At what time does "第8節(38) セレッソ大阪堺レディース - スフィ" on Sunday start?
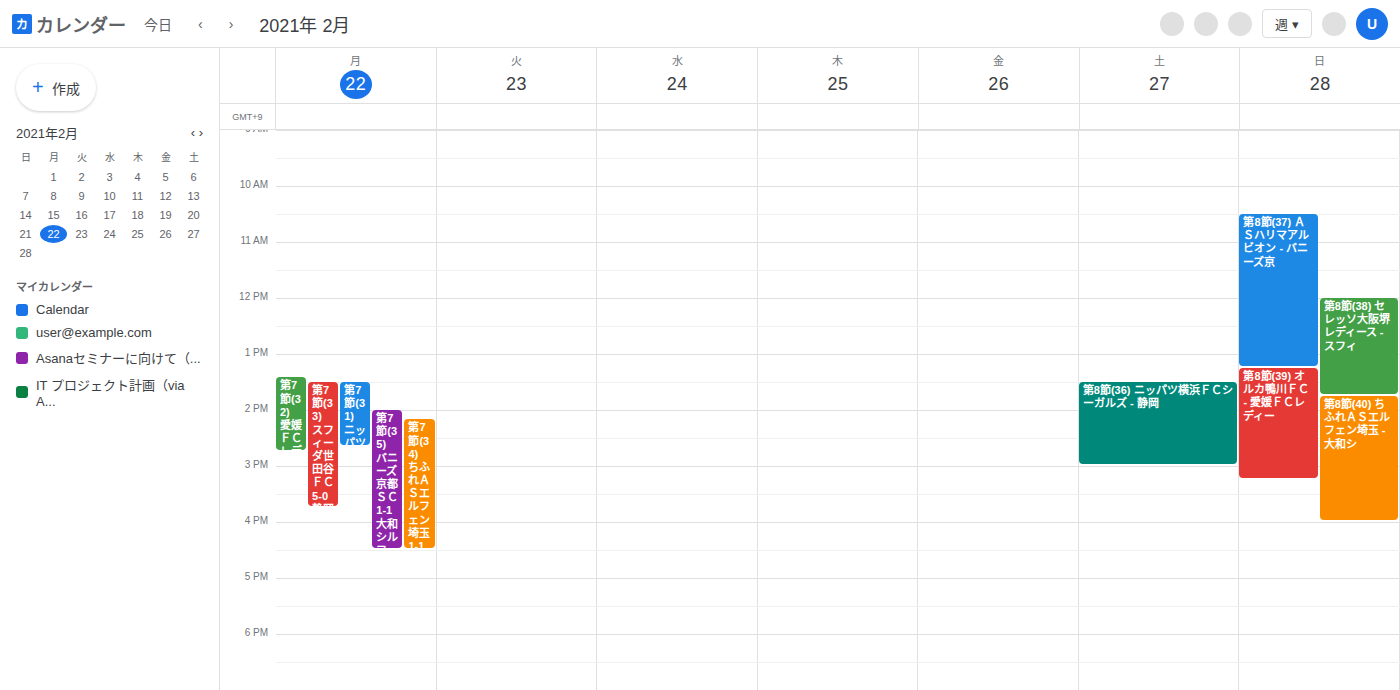
12:00 PM